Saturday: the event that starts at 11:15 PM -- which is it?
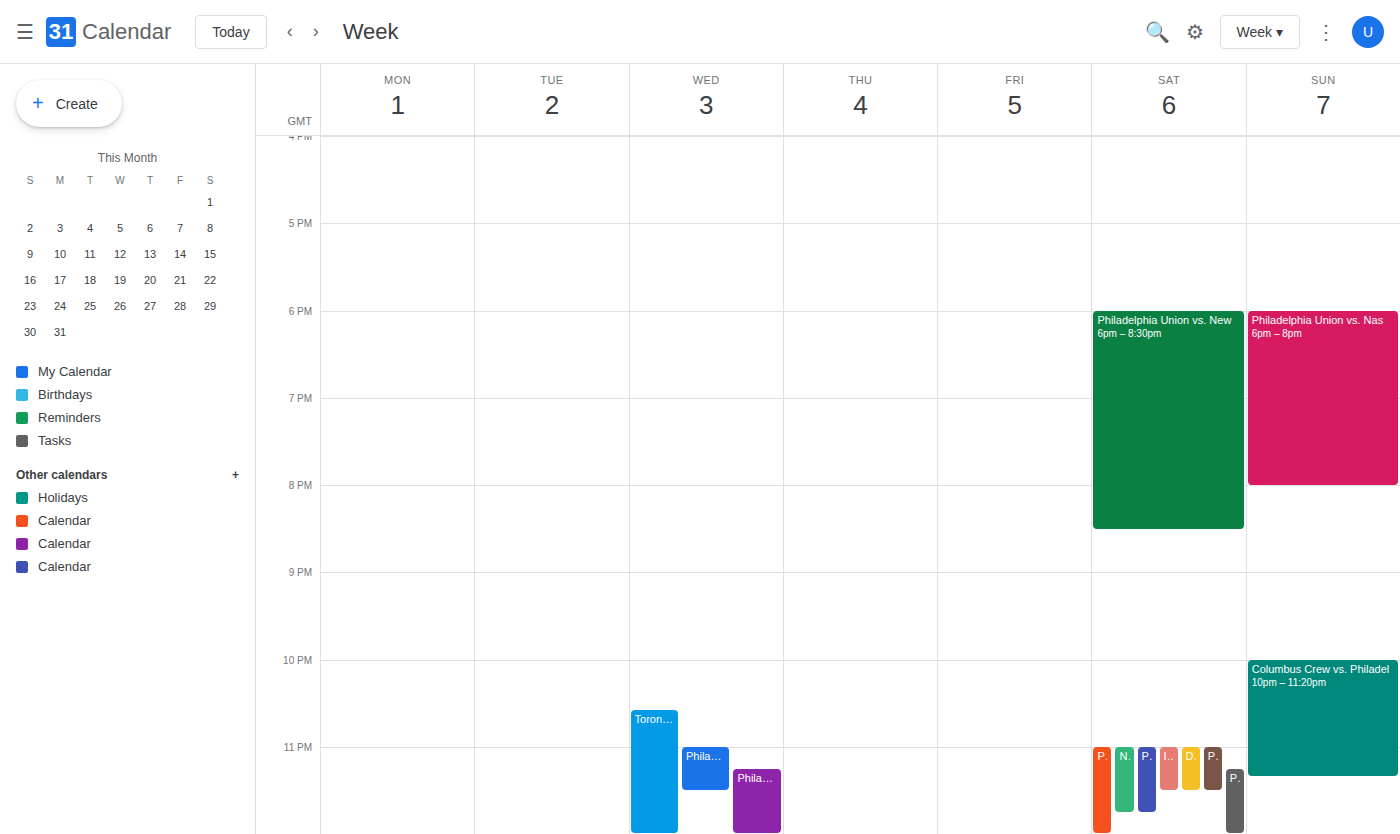
"Philadelphia Union vs. Tor"